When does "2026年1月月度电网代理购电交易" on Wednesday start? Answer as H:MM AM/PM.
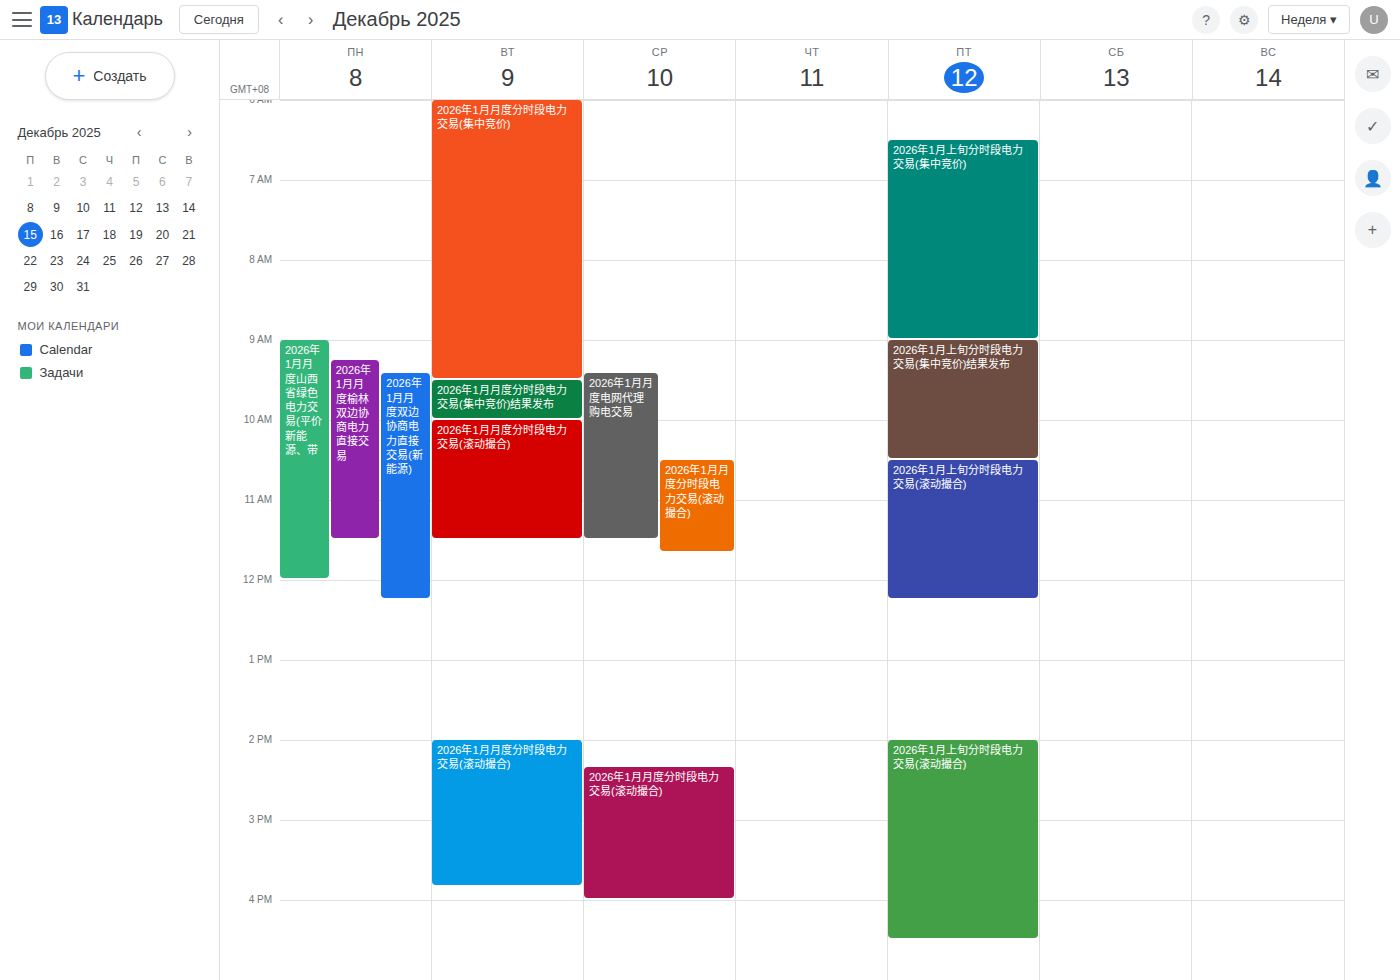
9:25 AM